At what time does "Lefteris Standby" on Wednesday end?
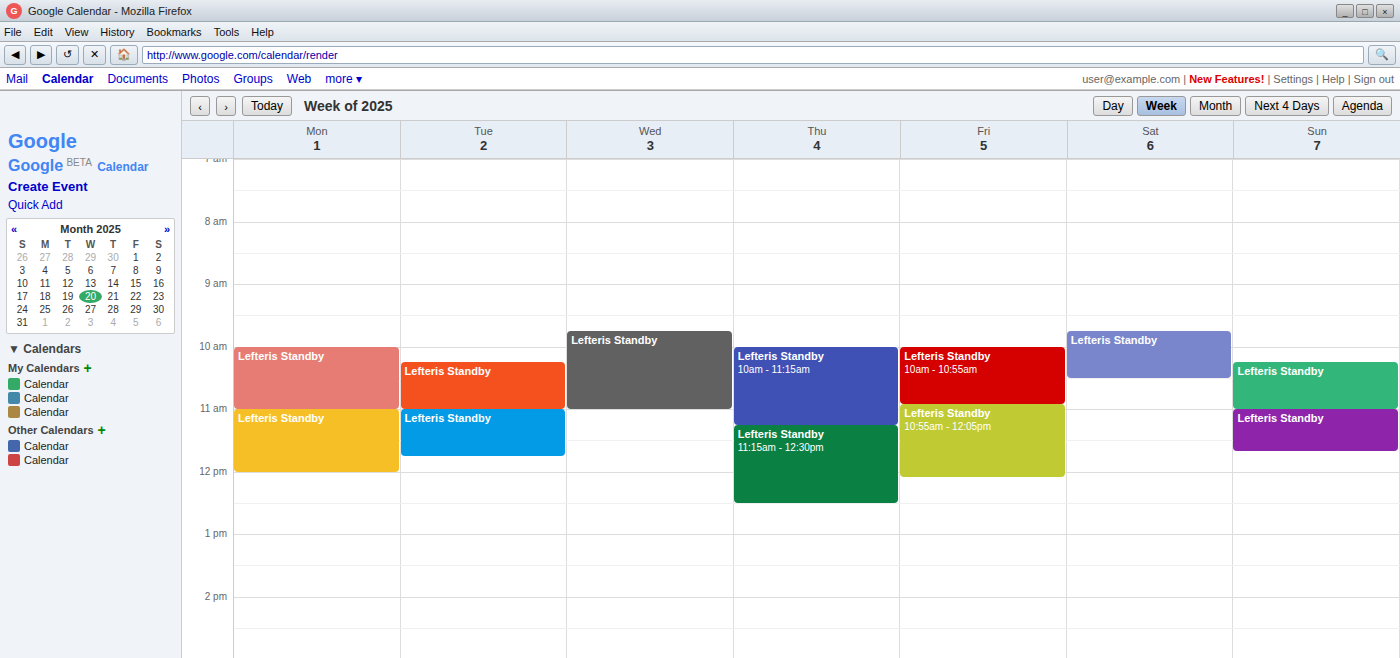
11:00 AM